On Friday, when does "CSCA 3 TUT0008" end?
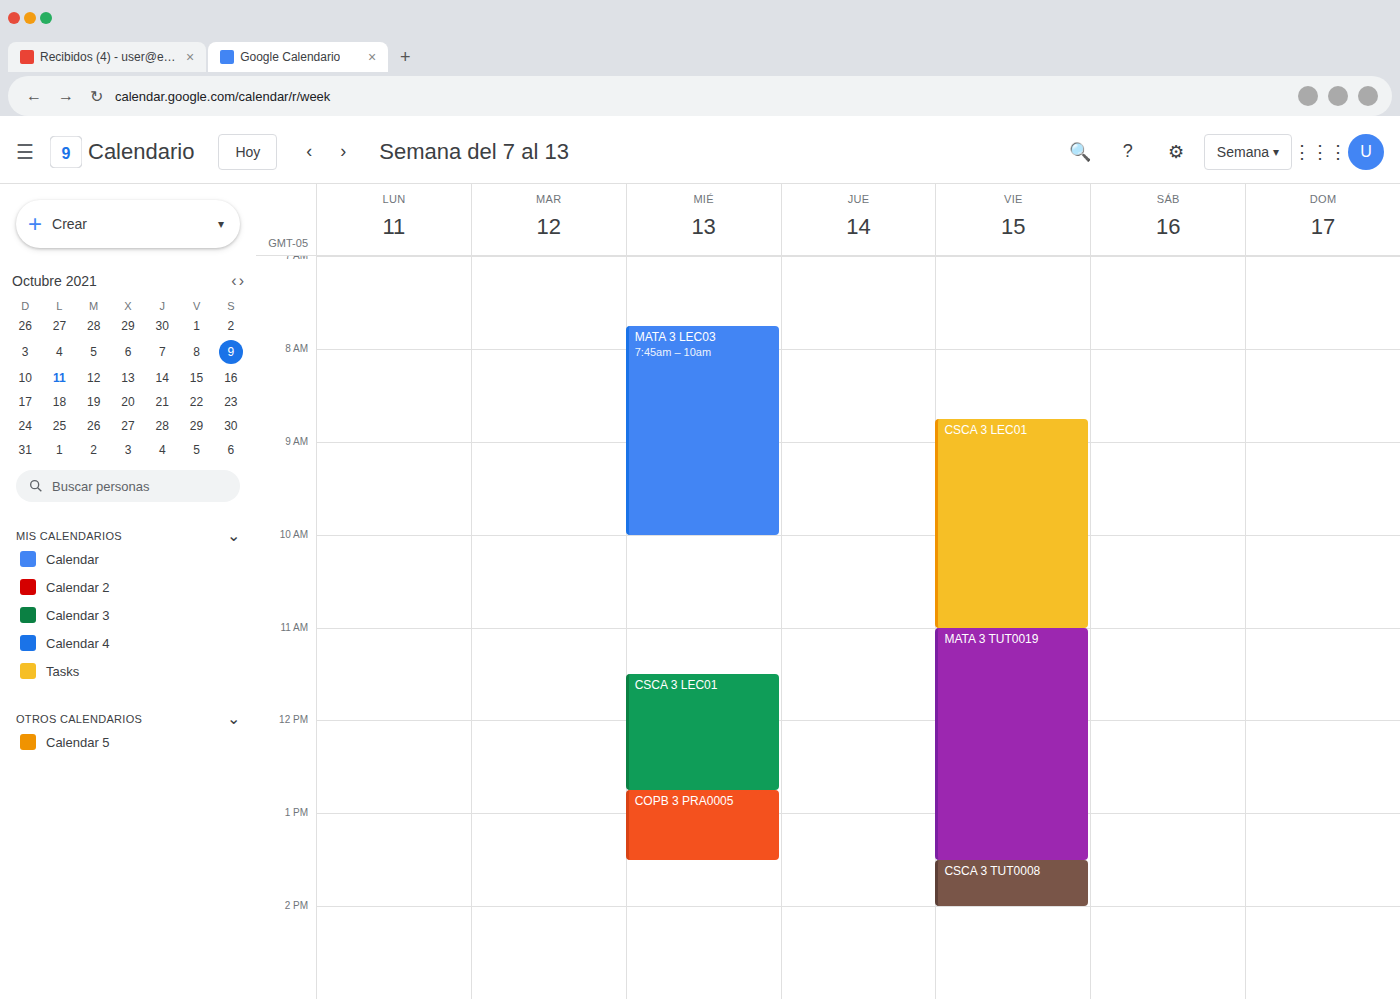
2:00 PM